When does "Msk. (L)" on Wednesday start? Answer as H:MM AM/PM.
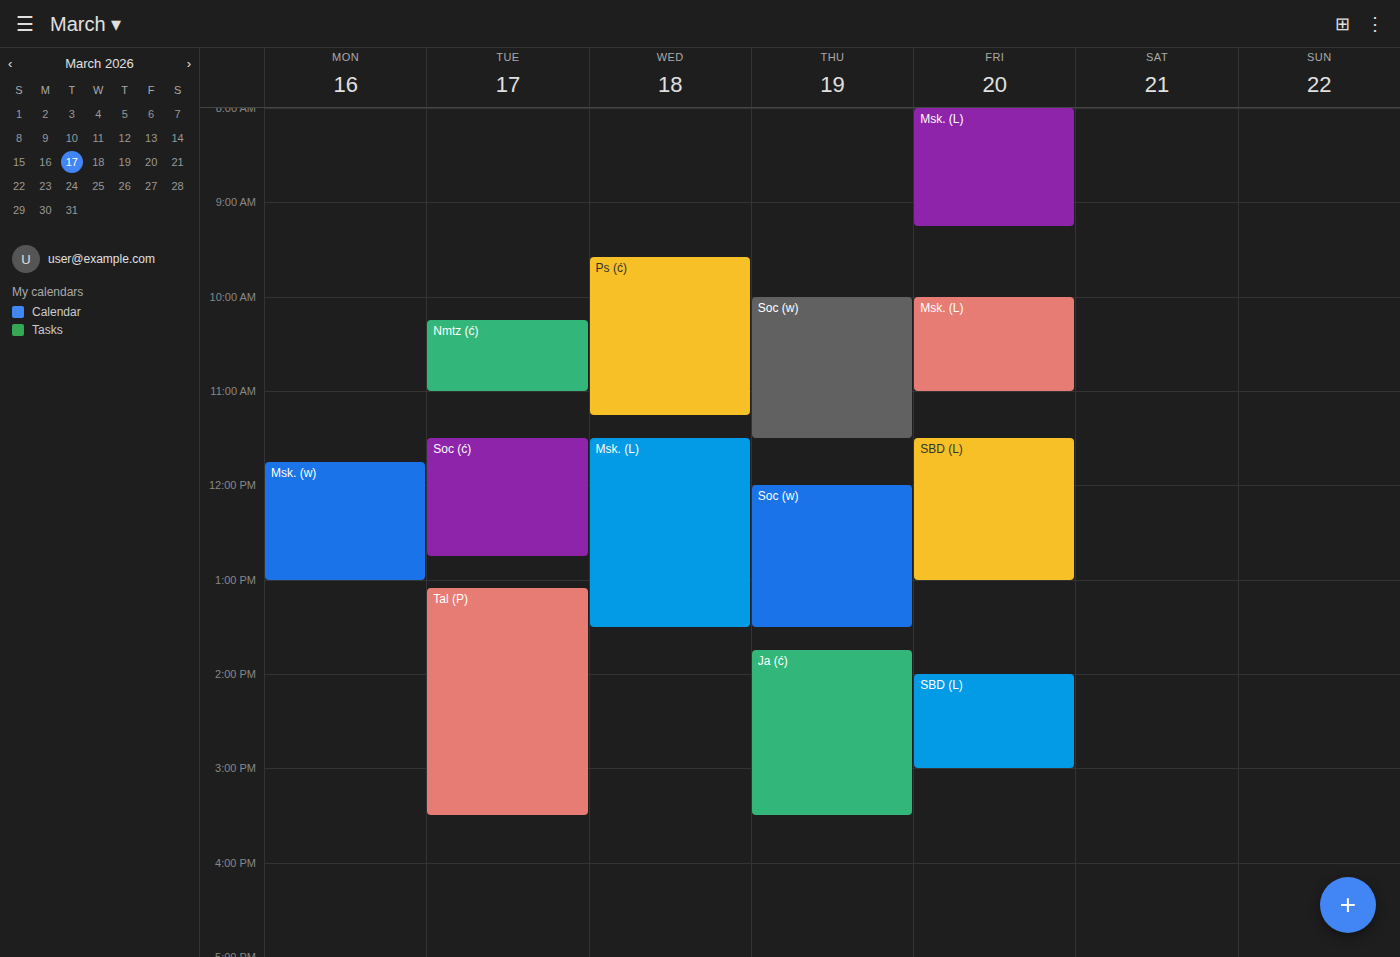
11:30 AM